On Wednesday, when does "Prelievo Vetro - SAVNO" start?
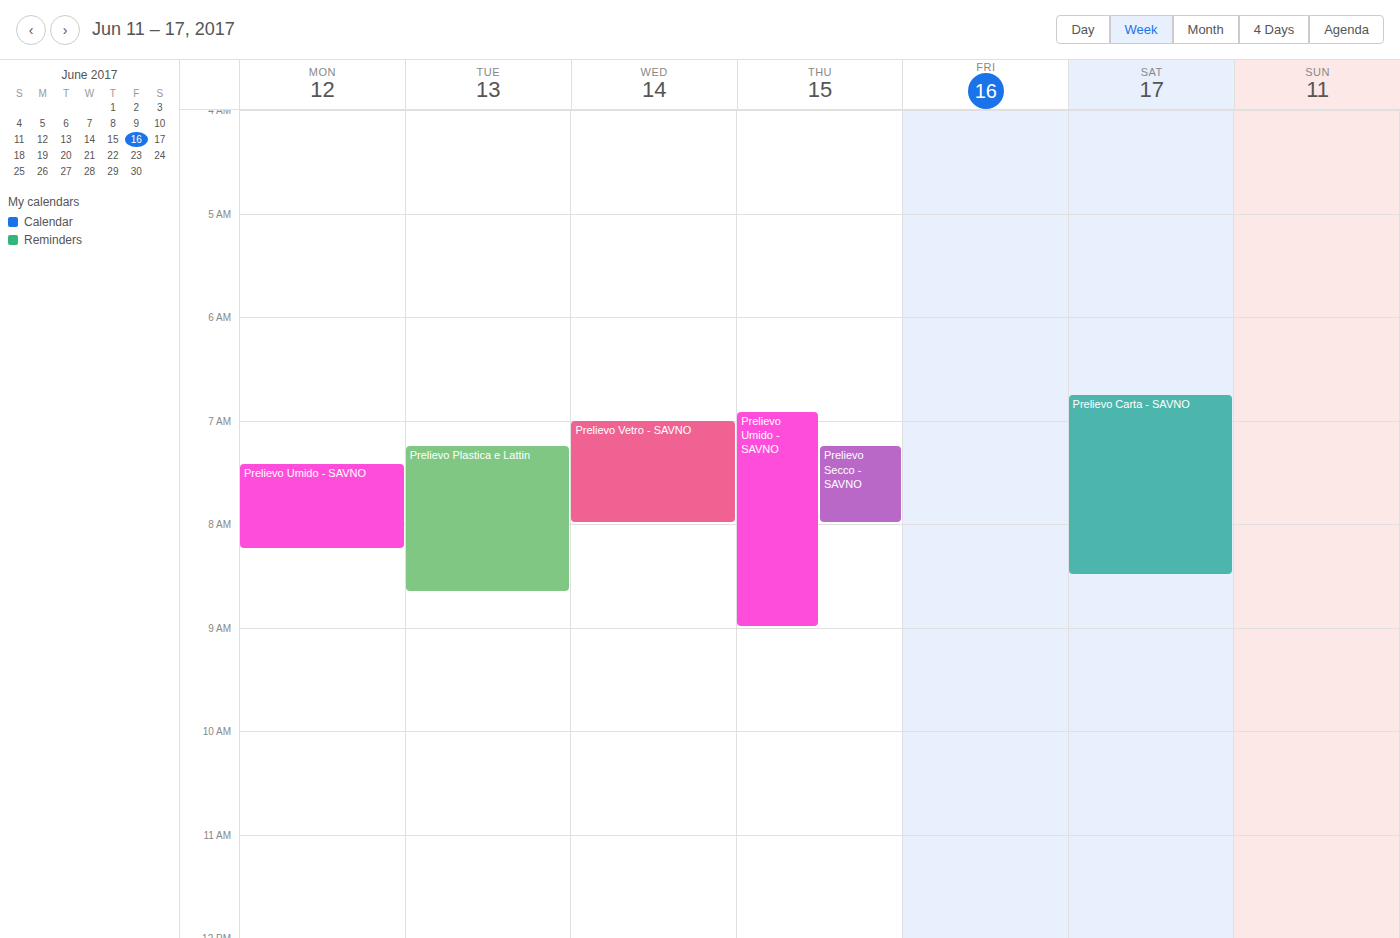
7:00 AM